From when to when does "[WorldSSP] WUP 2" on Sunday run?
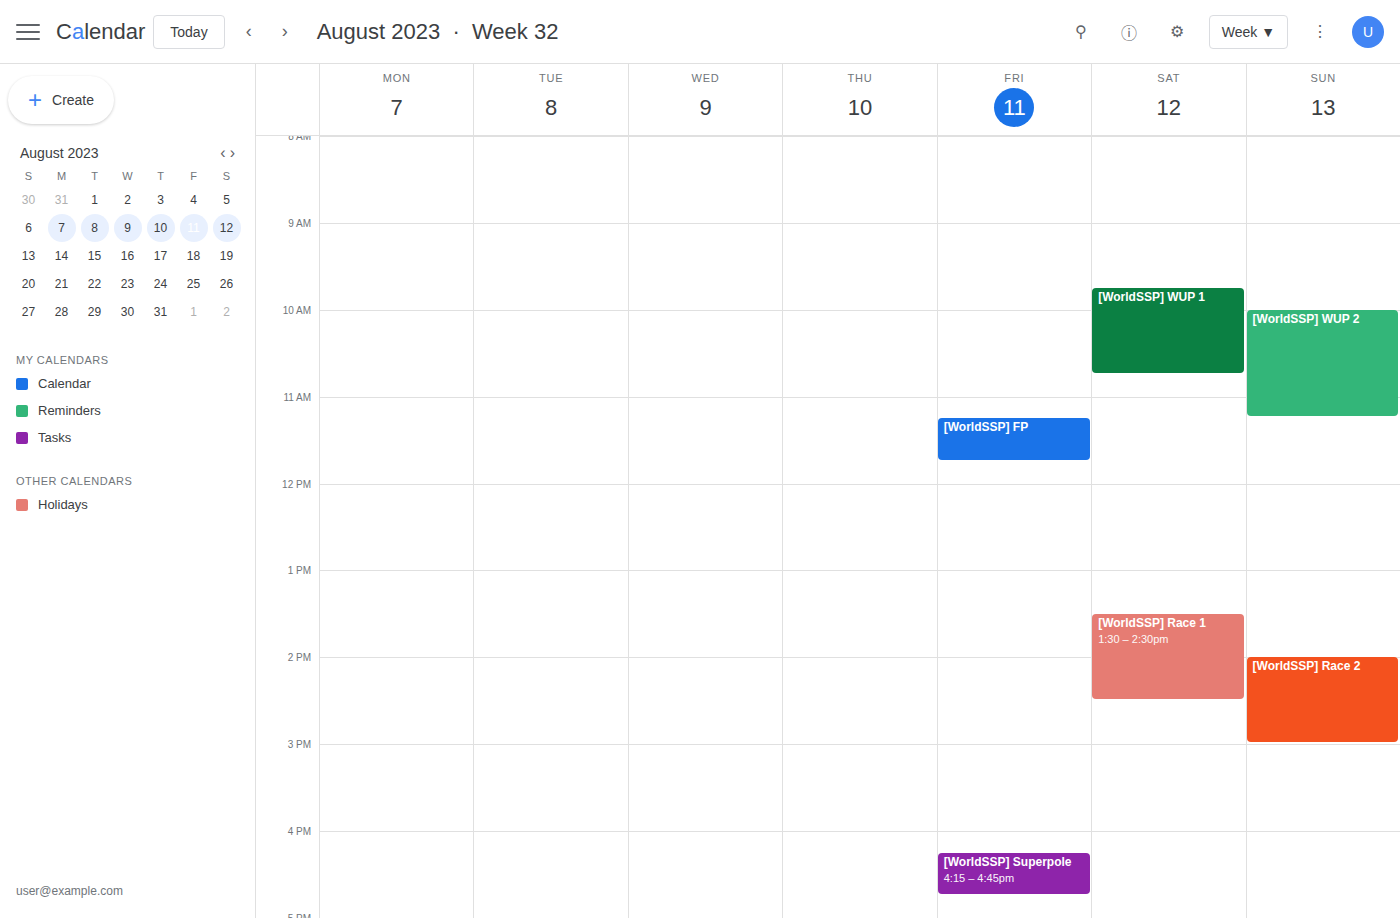
10:00 AM to 11:15 AM